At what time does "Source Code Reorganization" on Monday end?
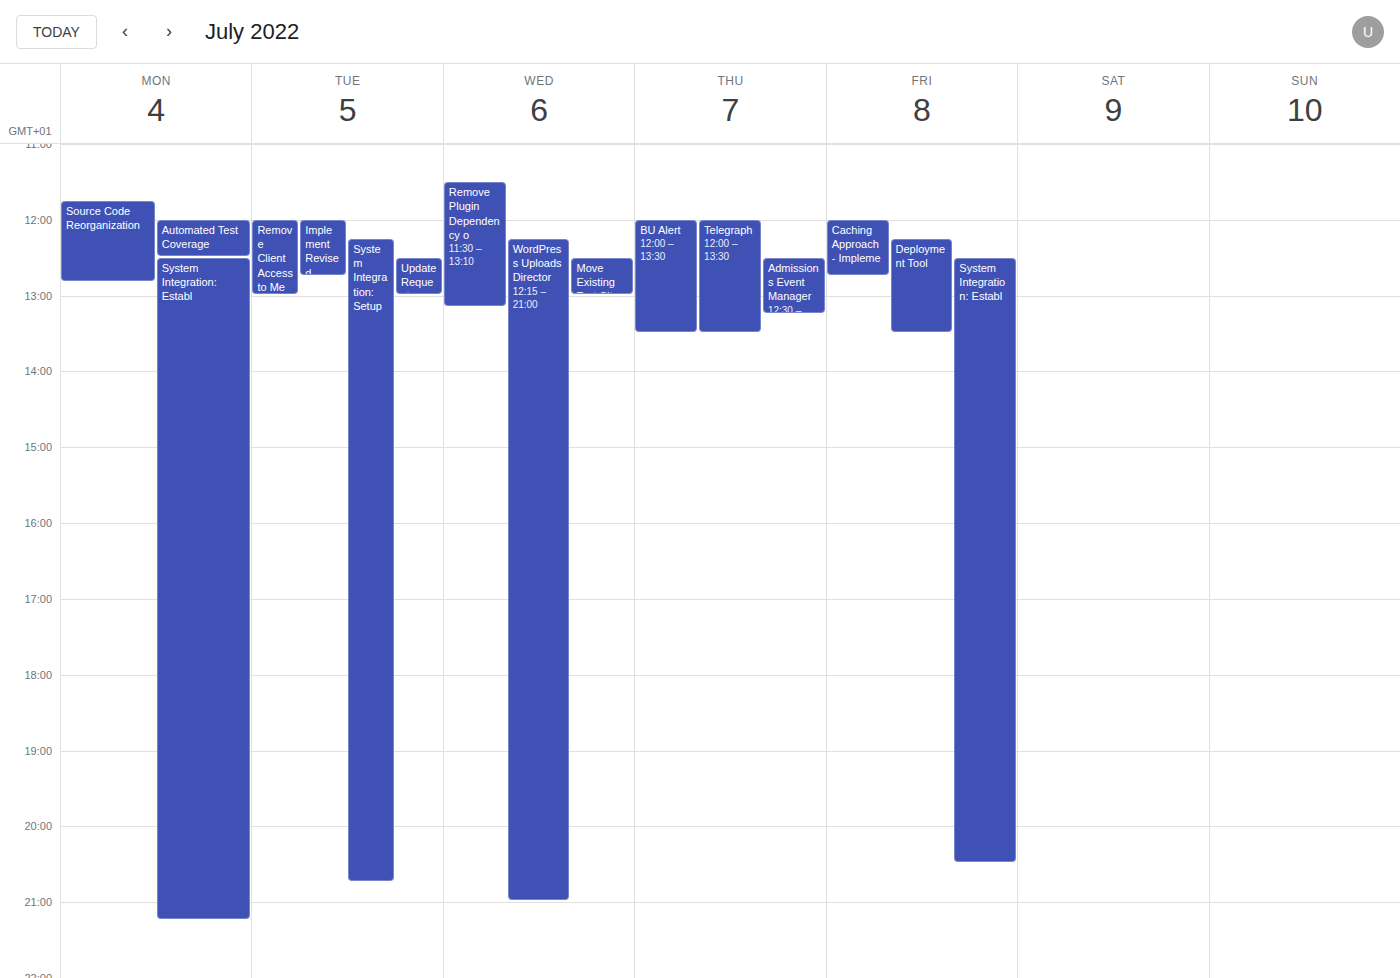
12:50 PM